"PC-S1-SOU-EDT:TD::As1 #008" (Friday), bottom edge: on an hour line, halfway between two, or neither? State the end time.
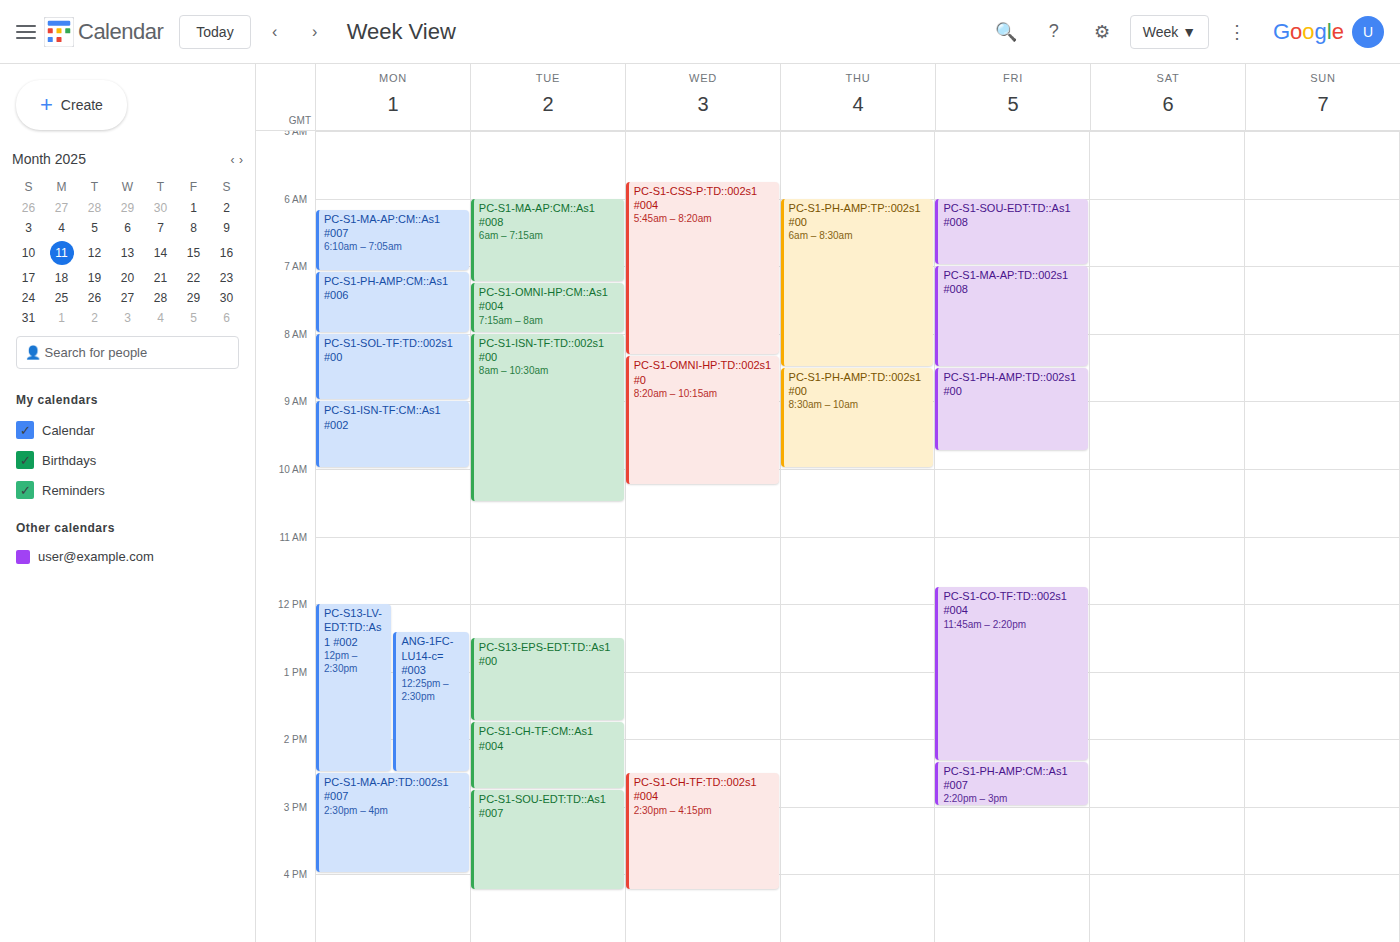
7:00 AM -- exactly on the 7 AM line.